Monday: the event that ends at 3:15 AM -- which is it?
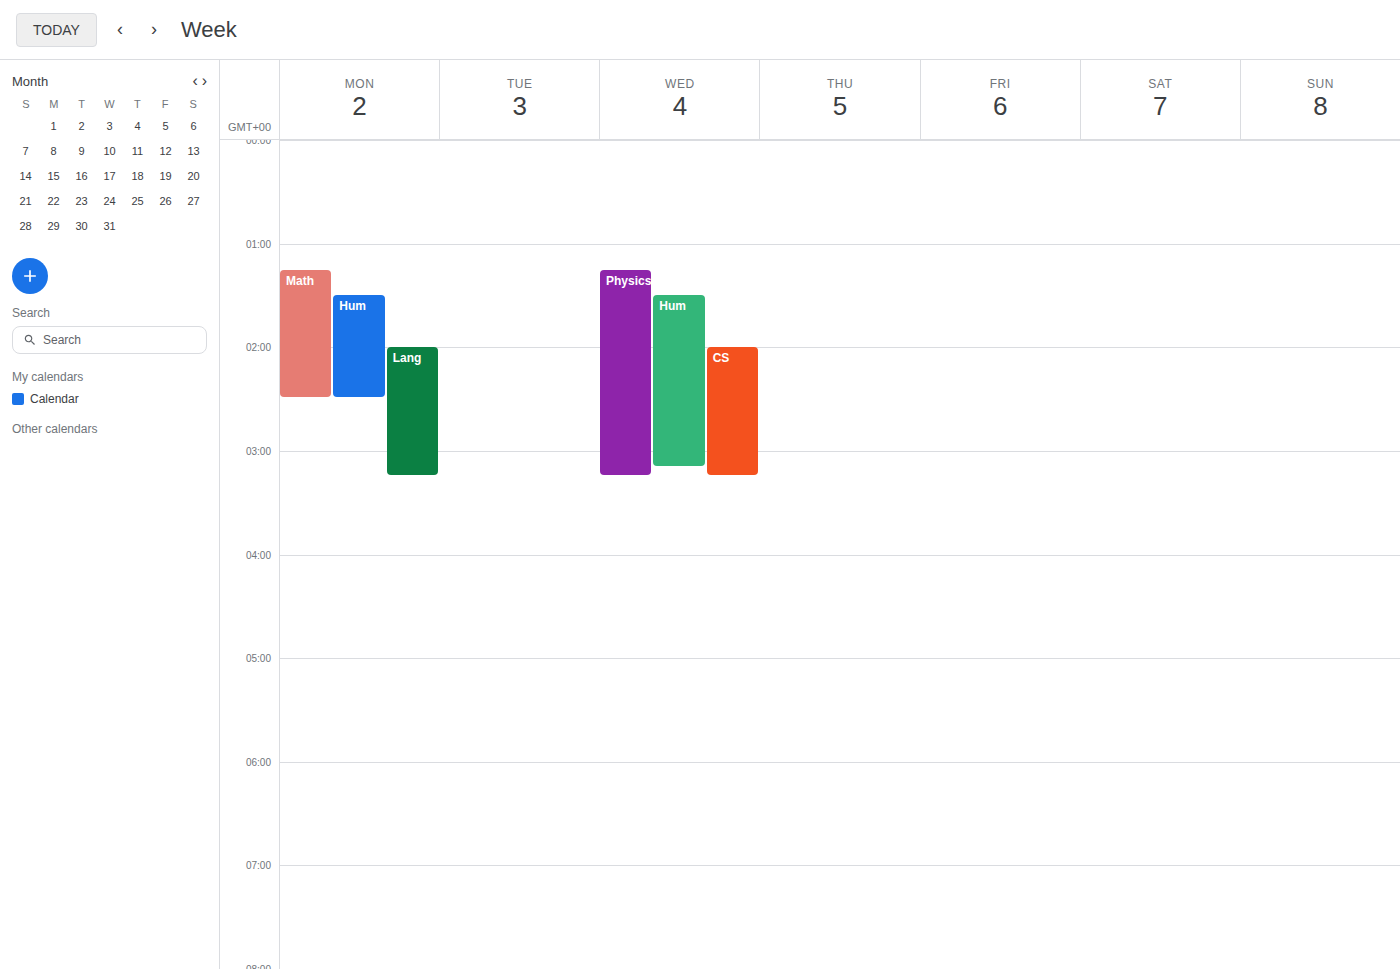
"Lang"